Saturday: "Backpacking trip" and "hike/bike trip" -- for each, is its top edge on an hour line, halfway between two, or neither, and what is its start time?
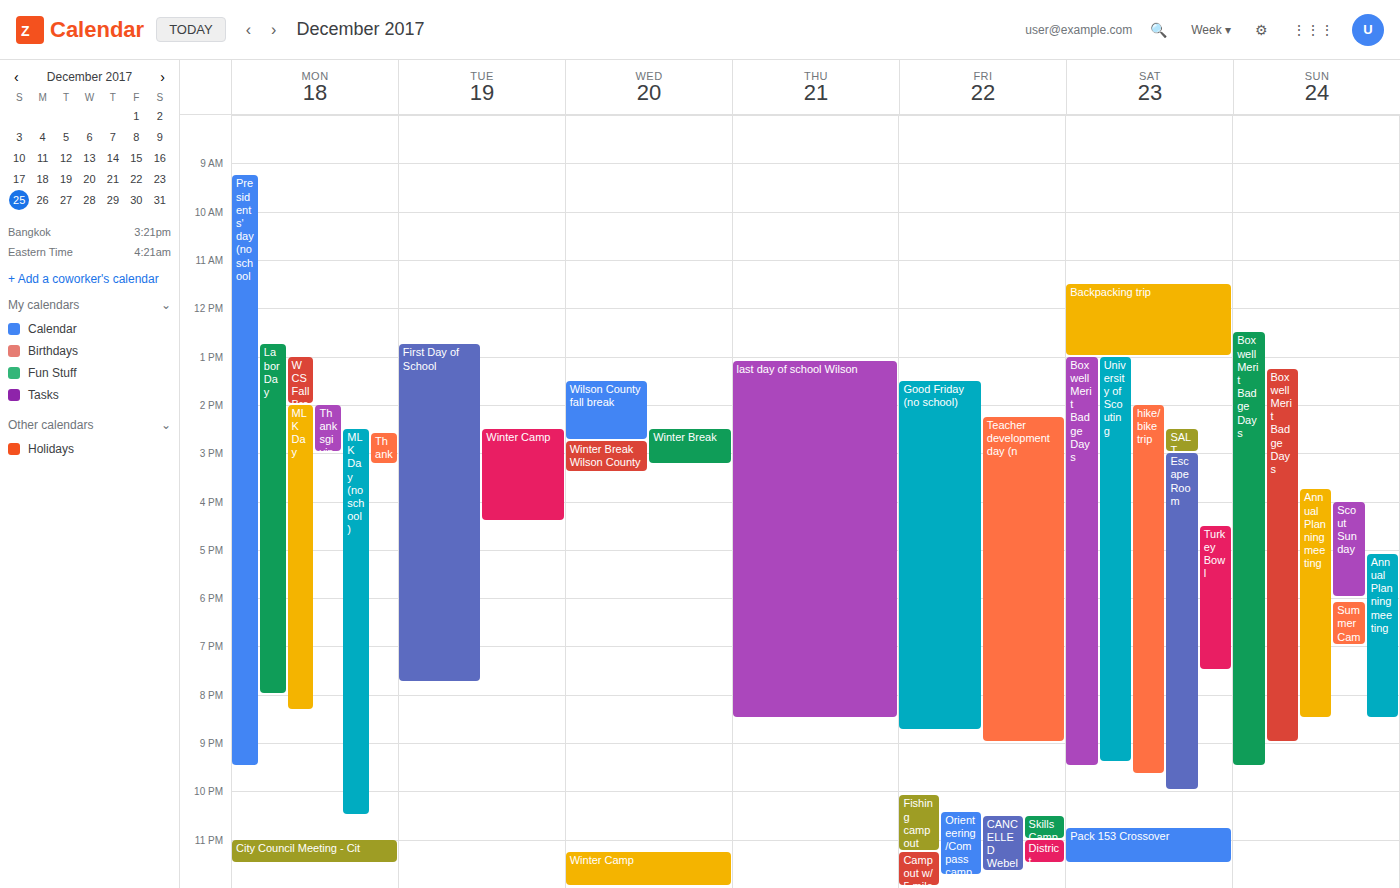
"Backpacking trip": 11:30 AM, halfway between the 11 AM and 12 PM lines. "hike/bike trip": 2:00 PM, exactly on the 2 PM line.